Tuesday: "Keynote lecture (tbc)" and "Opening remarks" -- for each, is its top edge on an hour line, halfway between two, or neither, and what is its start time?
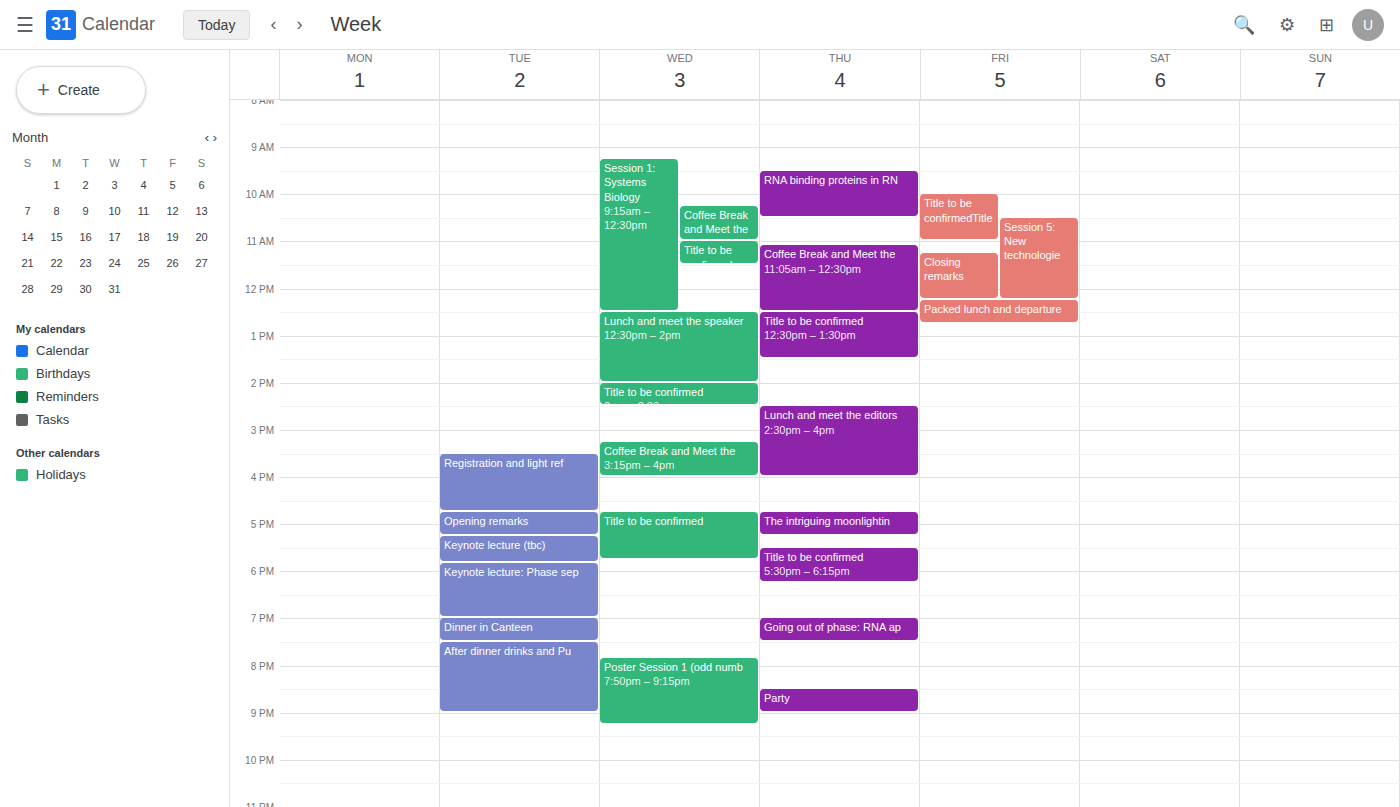
"Keynote lecture (tbc)": 5:15 PM, neither: a quarter of the way from the 5 PM line to the 6 PM line. "Opening remarks": 4:45 PM, neither: three quarters of the way from the 4 PM line to the 5 PM line.